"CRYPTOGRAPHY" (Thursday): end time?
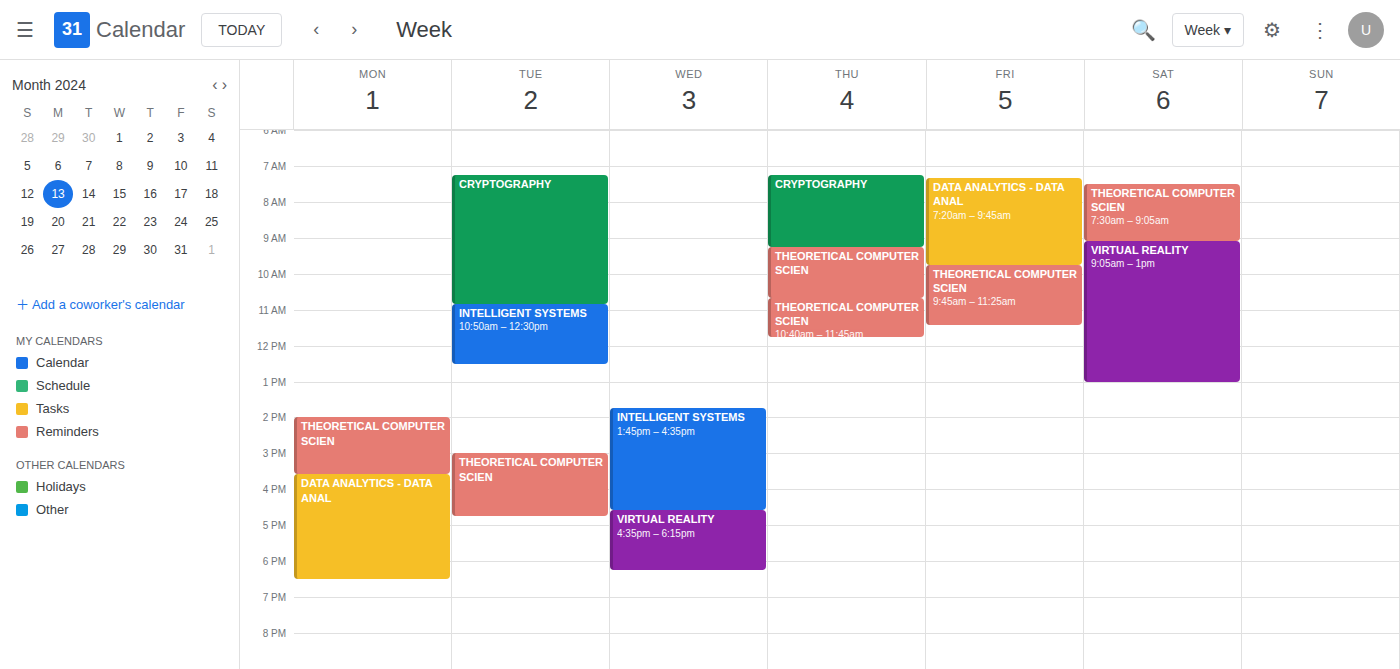
9:15 AM